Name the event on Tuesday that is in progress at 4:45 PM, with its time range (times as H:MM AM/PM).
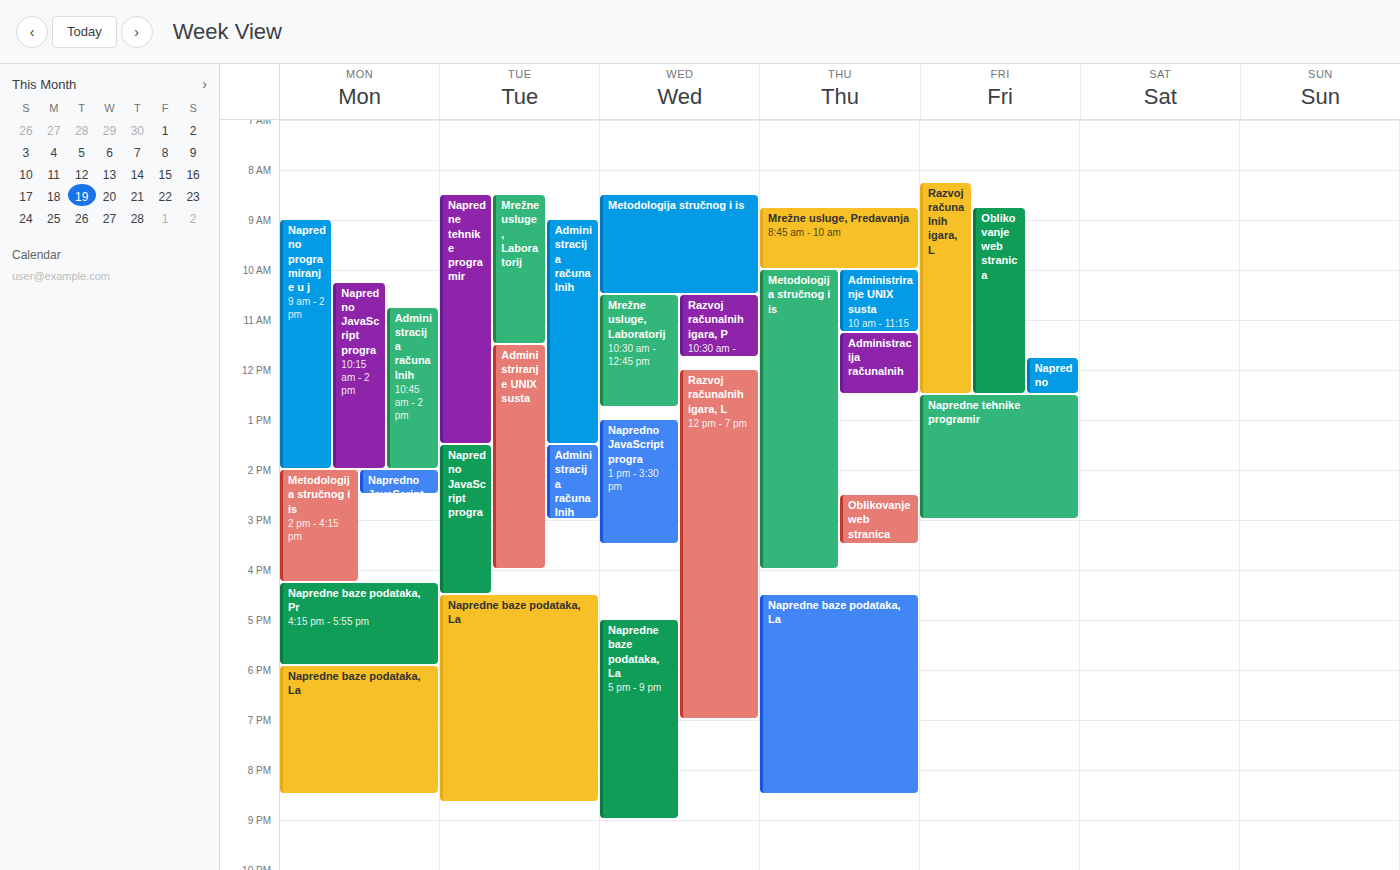
"Napredne baze podataka, La", 4:30 PM to 8:40 PM